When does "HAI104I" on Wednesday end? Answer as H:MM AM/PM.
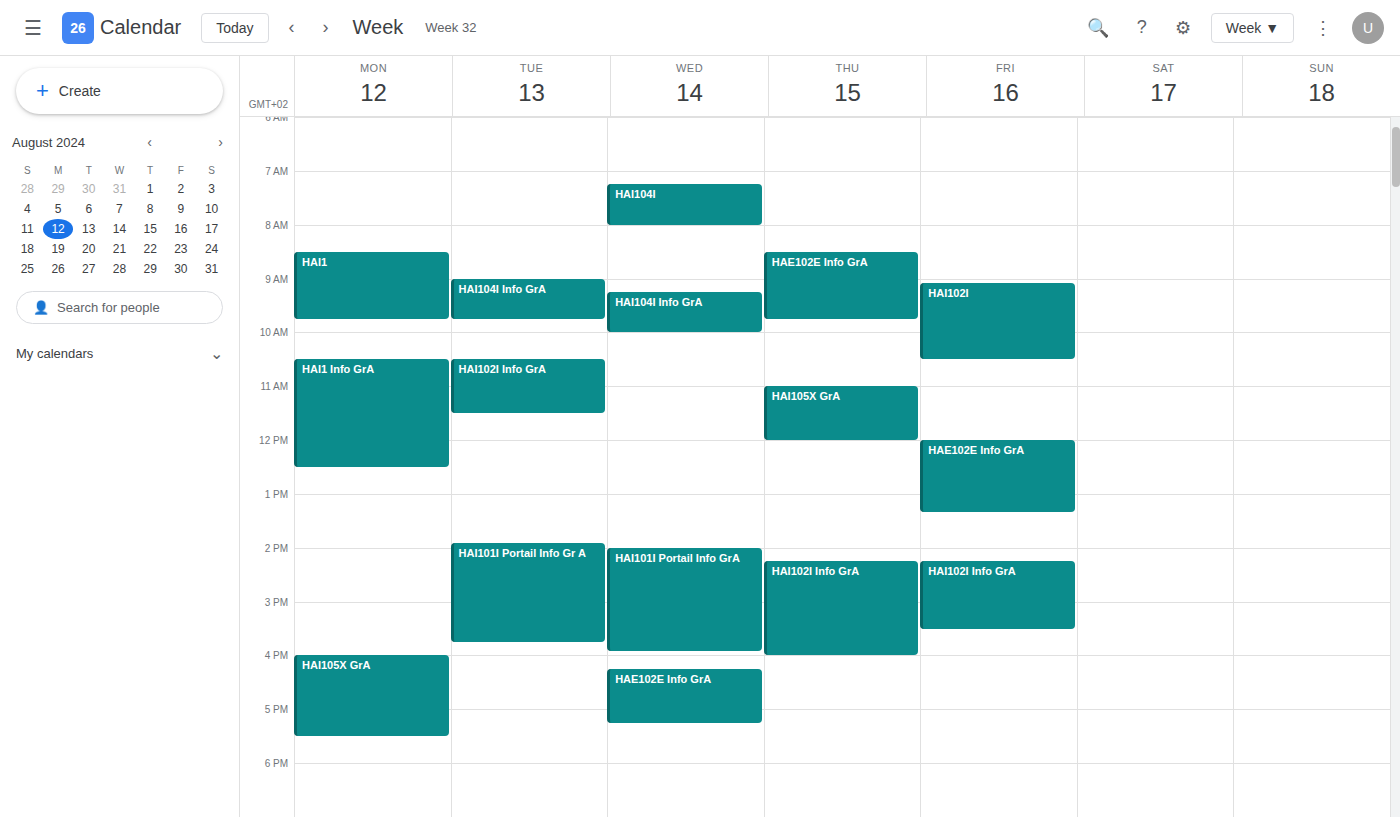
8:00 AM